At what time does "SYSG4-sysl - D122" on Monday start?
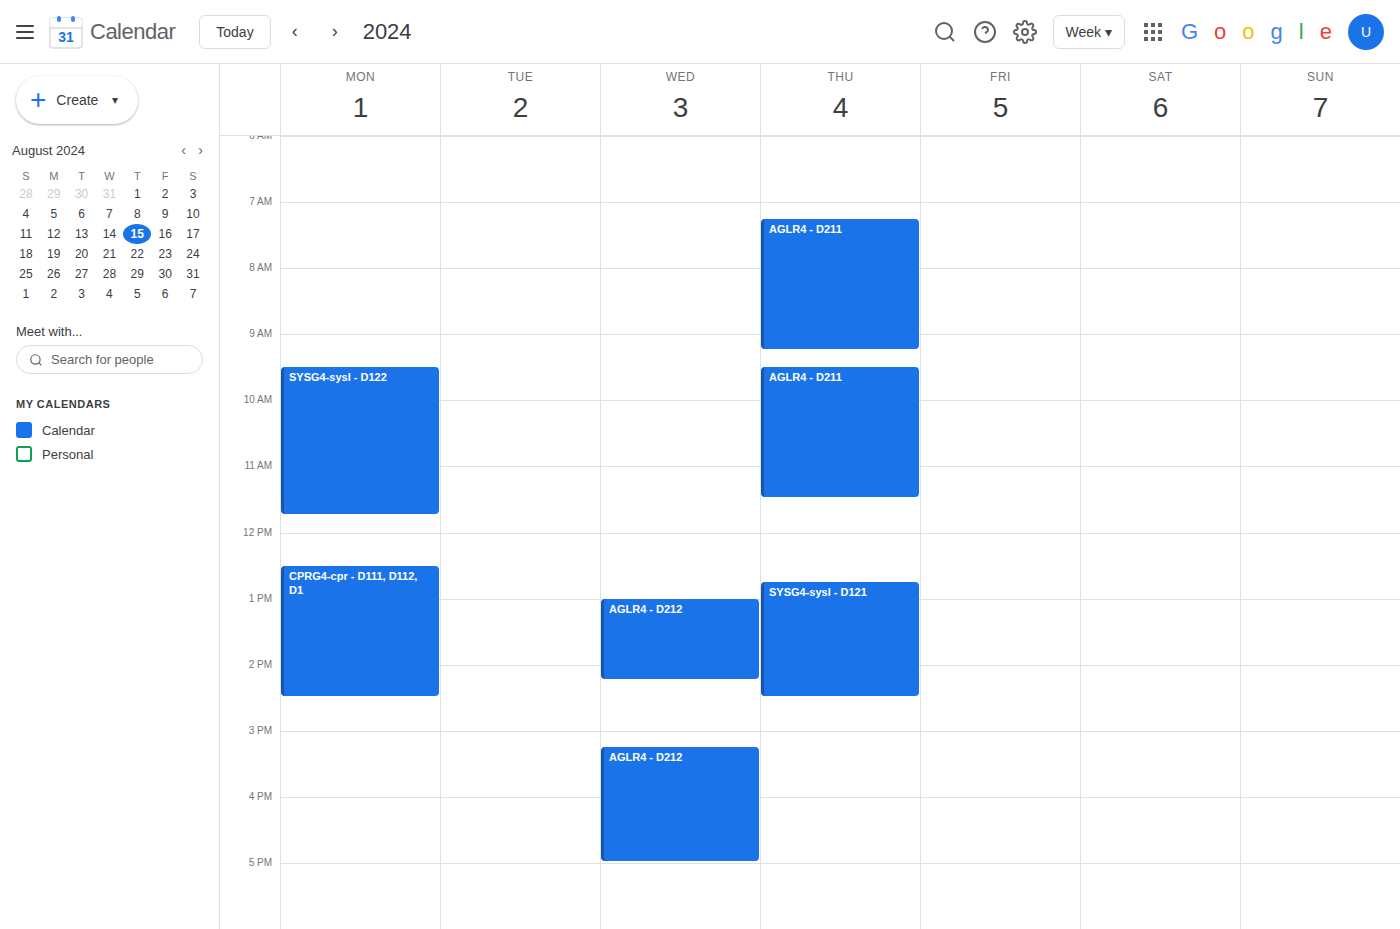
9:30 AM